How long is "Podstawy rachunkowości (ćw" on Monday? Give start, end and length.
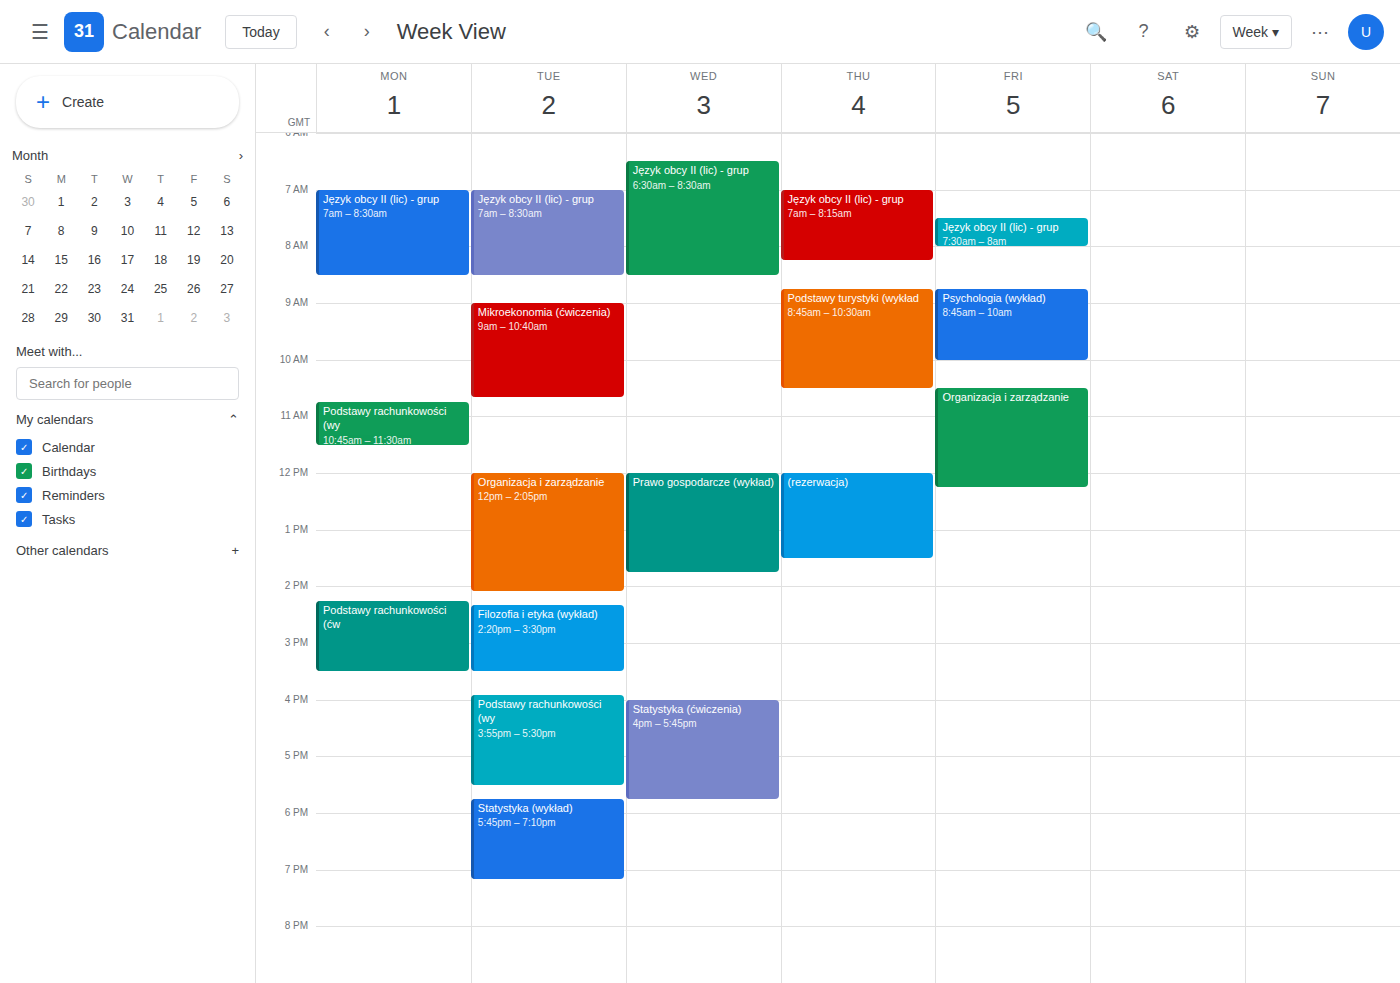
2:15 PM to 3:30 PM, 1 hour 15 minutes